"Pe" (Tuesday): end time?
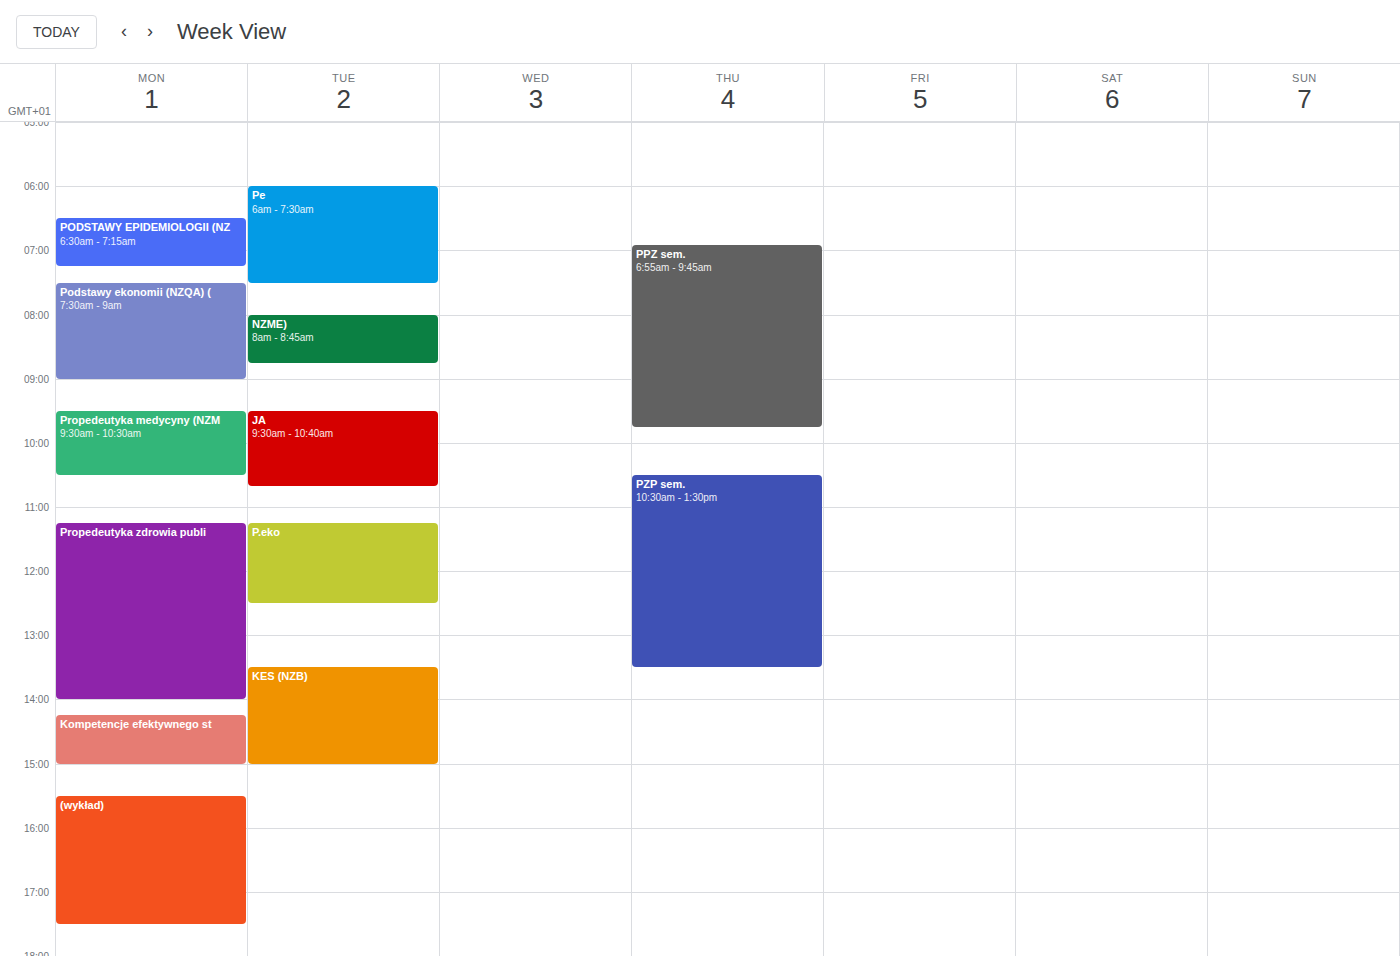
7:30 AM